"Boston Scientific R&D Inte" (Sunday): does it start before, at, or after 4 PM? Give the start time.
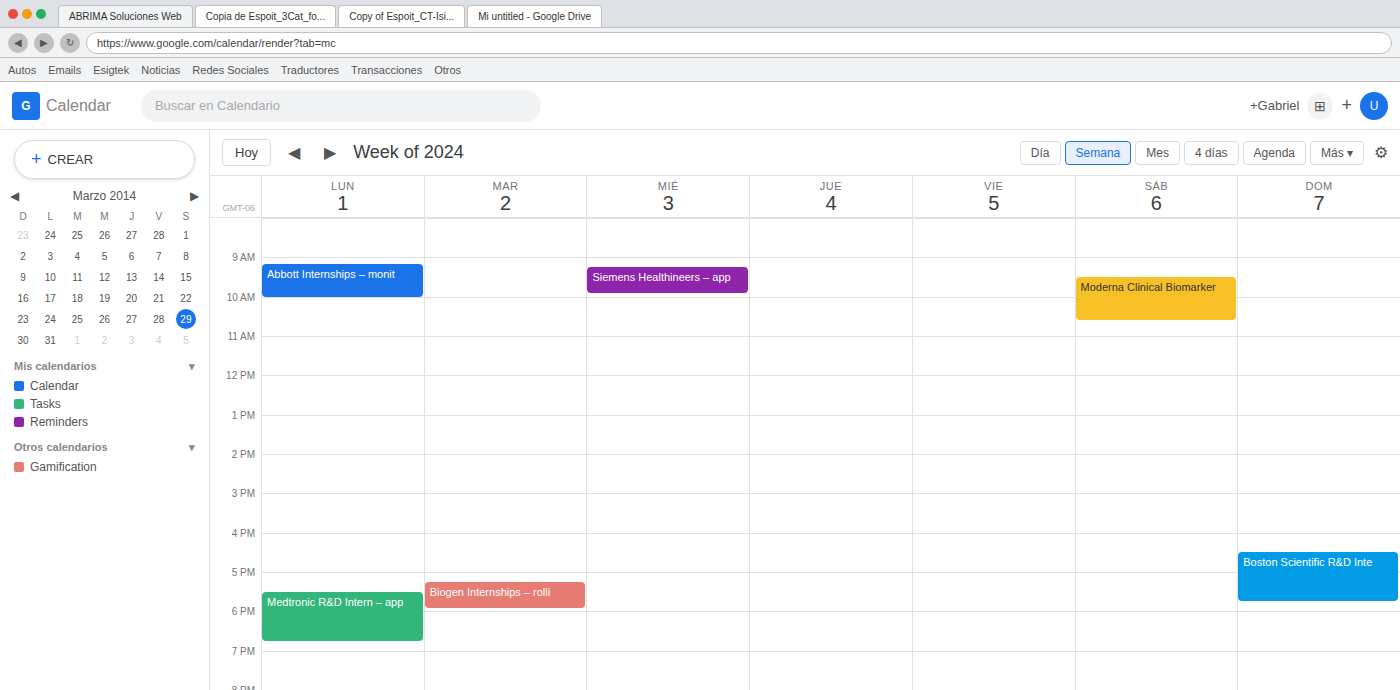
4:30 PM -- after 4 PM, 30 minutes below the 4 PM line.